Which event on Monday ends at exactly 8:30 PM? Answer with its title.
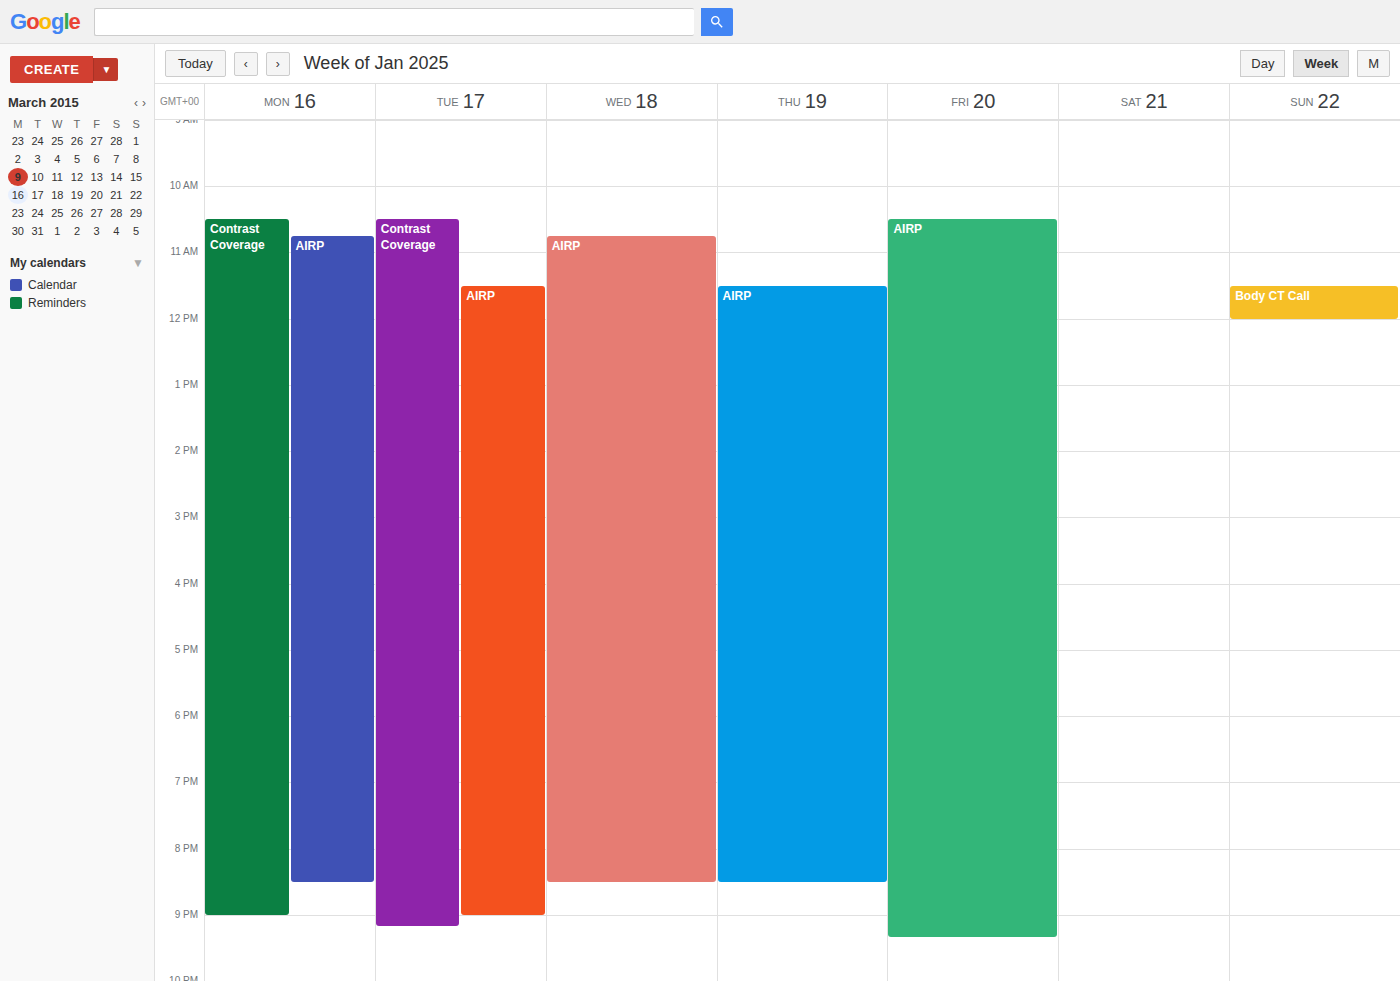
"AIRP"